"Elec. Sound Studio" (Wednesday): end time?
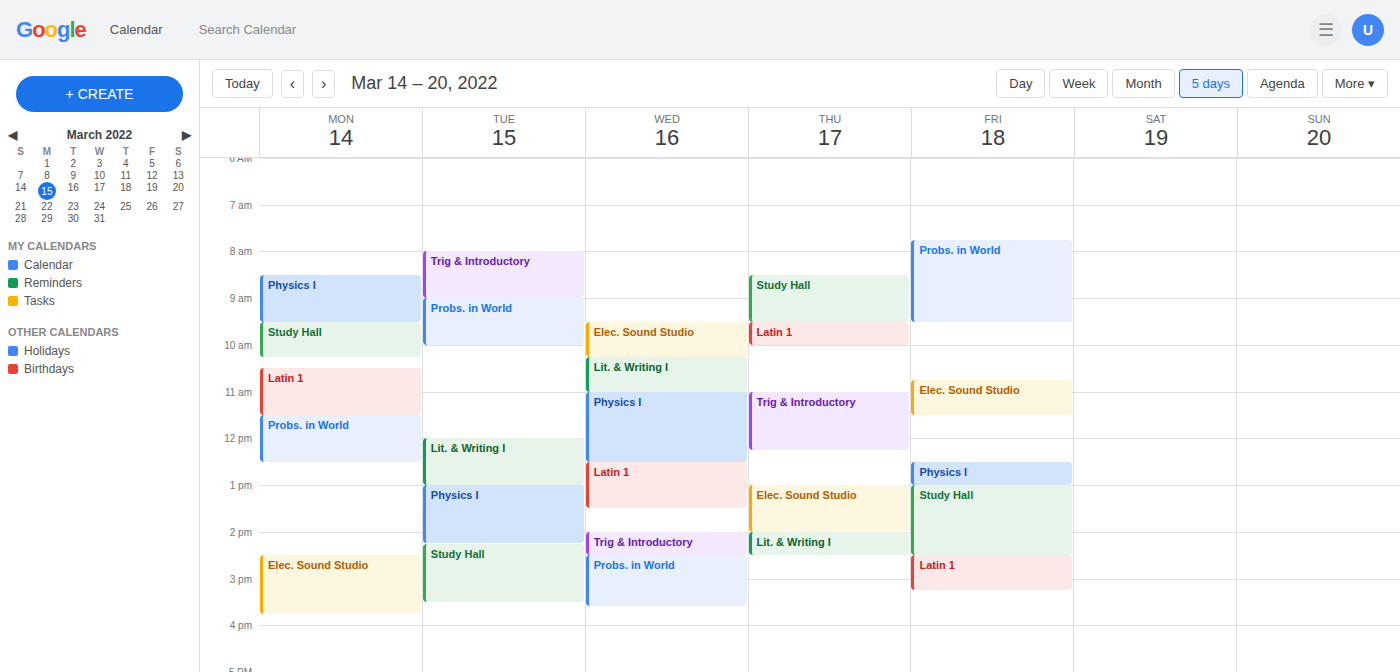
10:15 AM